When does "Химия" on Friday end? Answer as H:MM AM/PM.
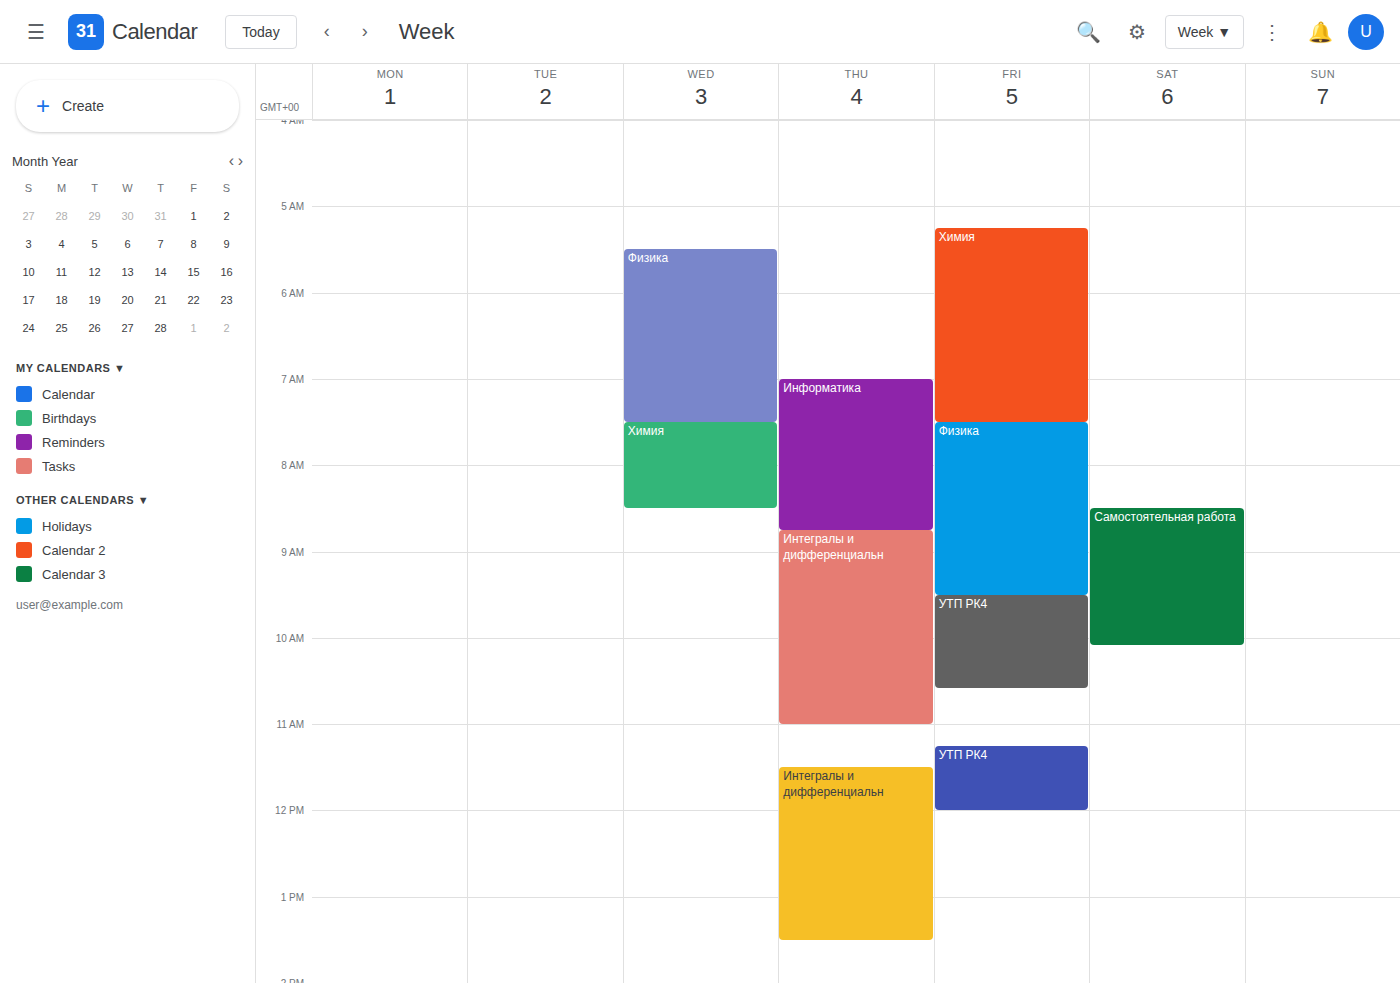
7:30 AM